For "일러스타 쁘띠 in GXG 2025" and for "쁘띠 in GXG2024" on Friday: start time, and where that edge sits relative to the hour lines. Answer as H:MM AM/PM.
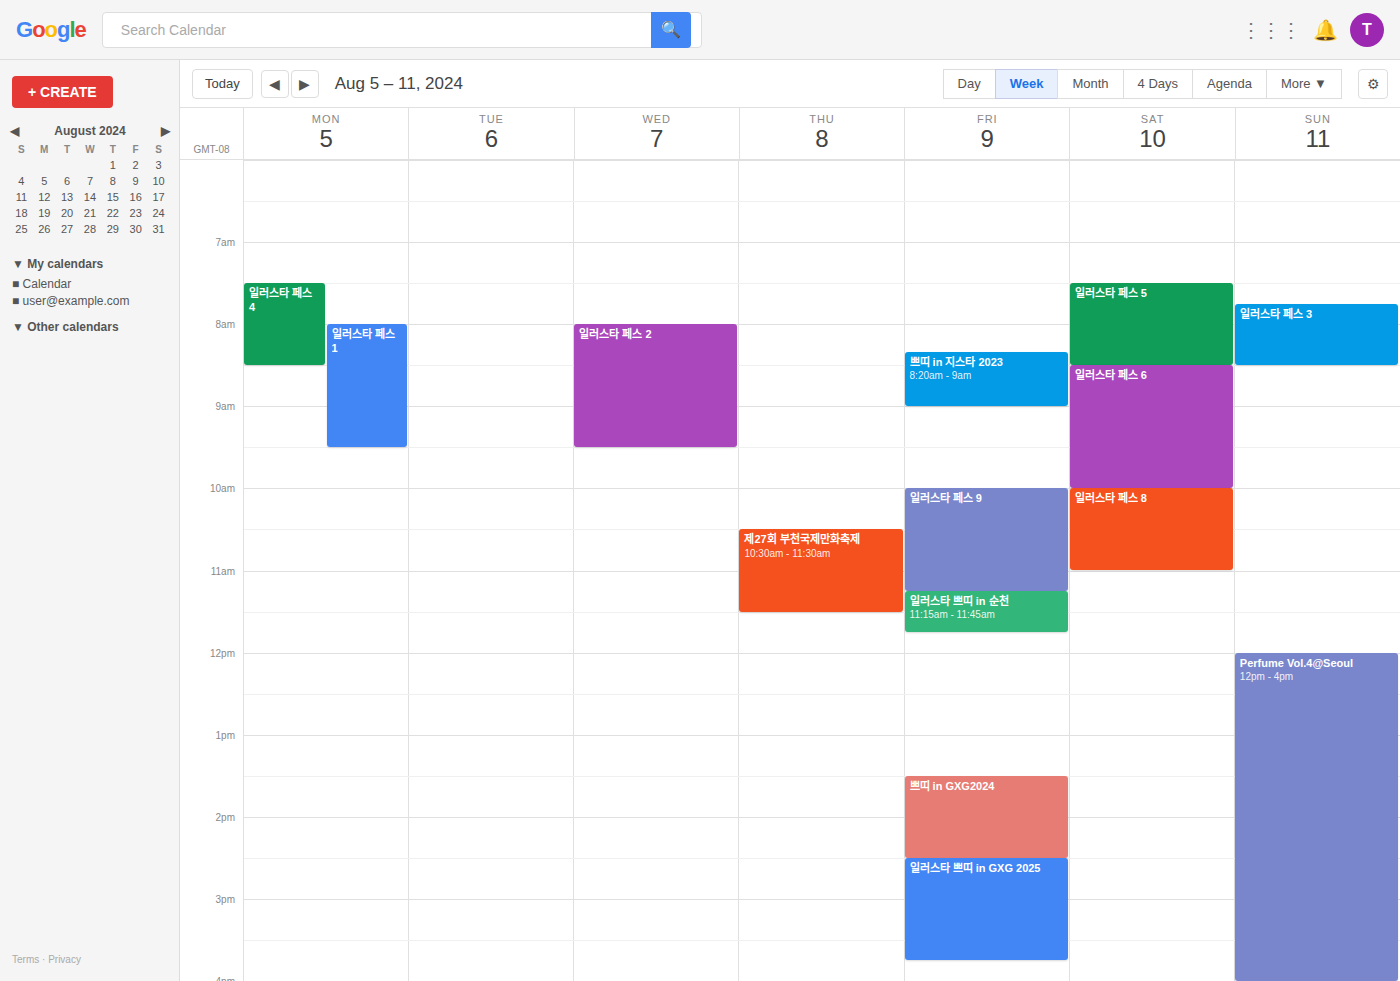
"일러스타 쁘띠 in GXG 2025": 2:30 PM, halfway between the 2 PM and 3 PM lines. "쁘띠 in GXG2024": 1:30 PM, halfway between the 1 PM and 2 PM lines.